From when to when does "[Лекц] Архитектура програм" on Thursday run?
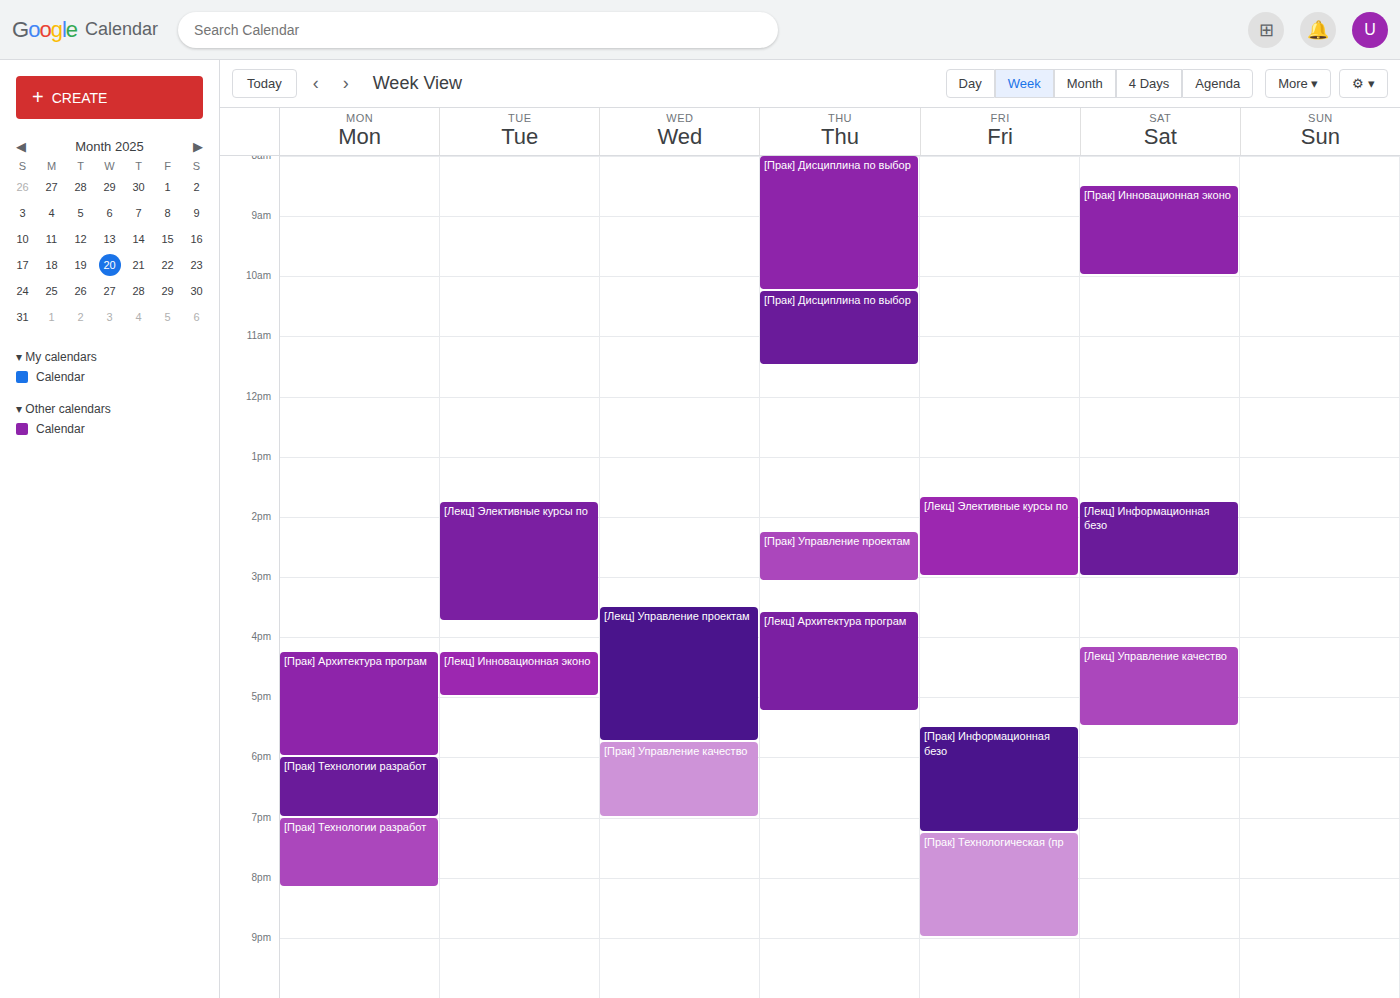
3:35 PM to 5:15 PM